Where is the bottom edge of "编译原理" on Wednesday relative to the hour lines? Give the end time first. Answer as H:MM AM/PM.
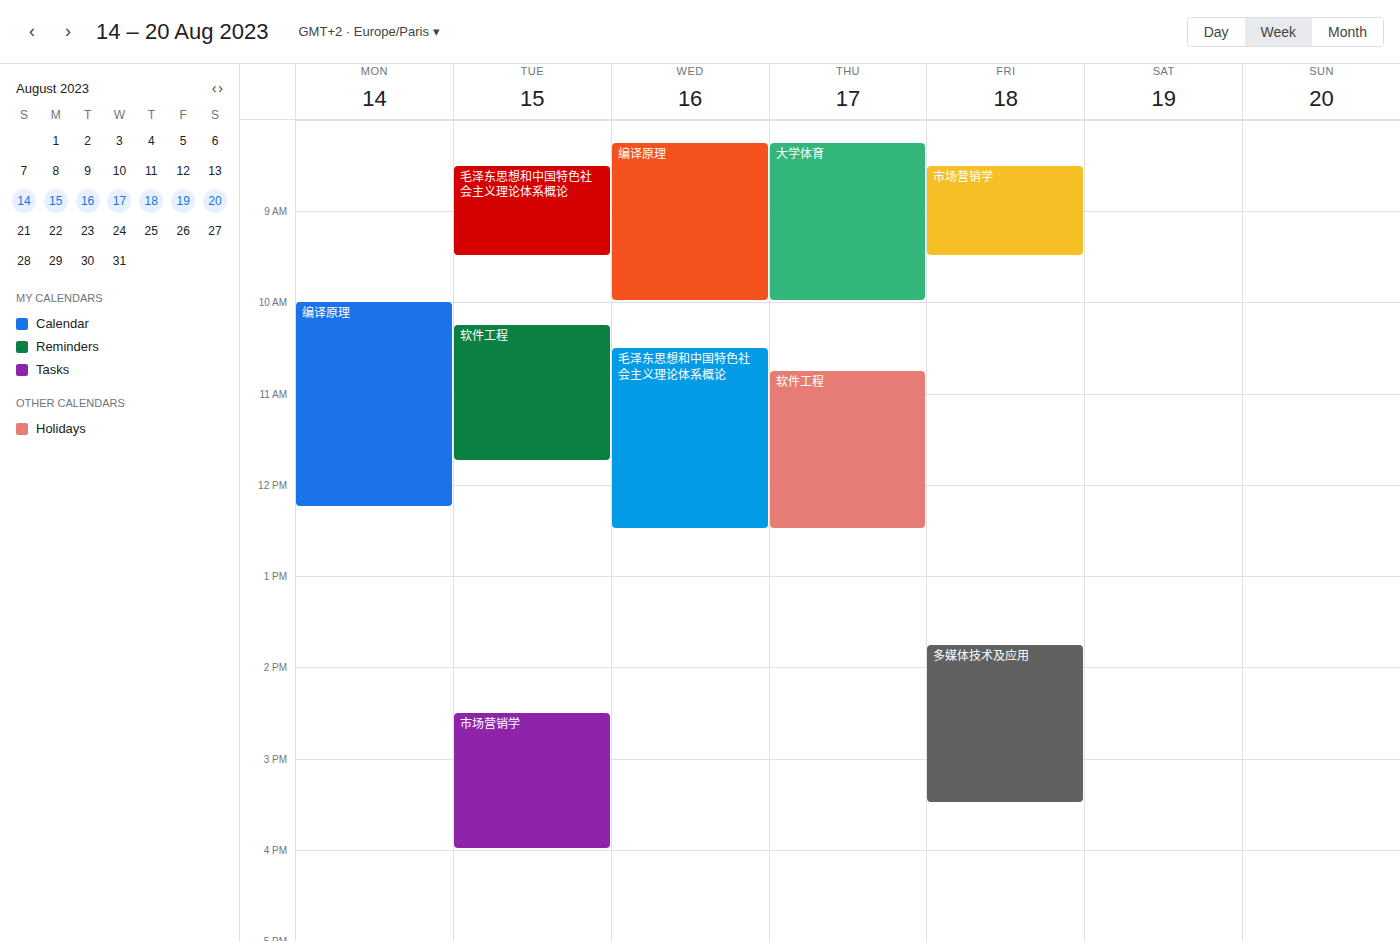
10:00 AM -- exactly on the 10 AM line.